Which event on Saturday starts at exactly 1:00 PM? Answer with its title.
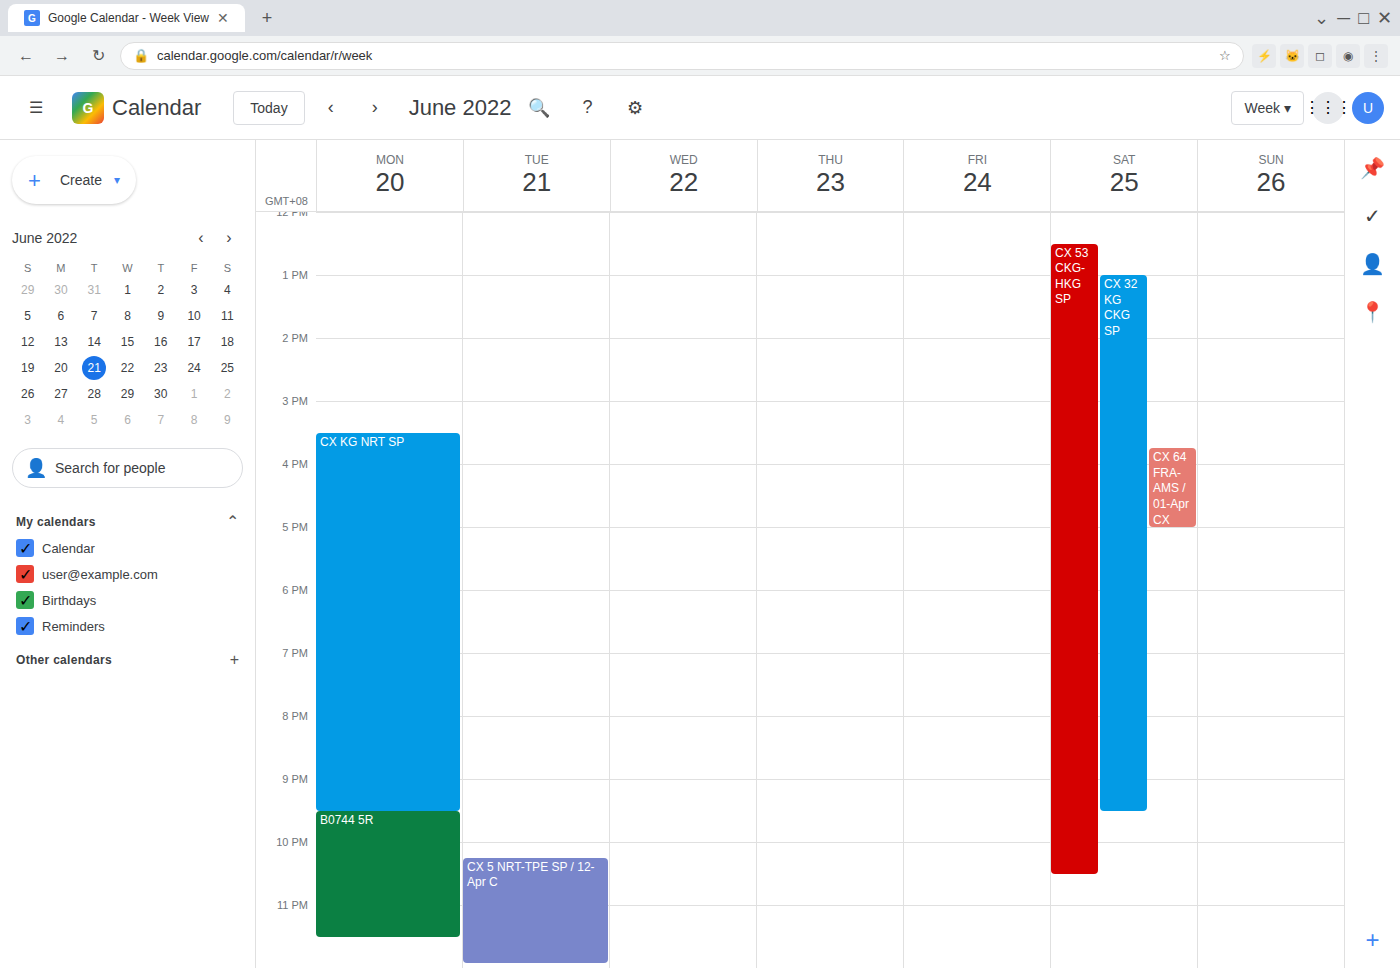
"CX 32 KG CKG SP"